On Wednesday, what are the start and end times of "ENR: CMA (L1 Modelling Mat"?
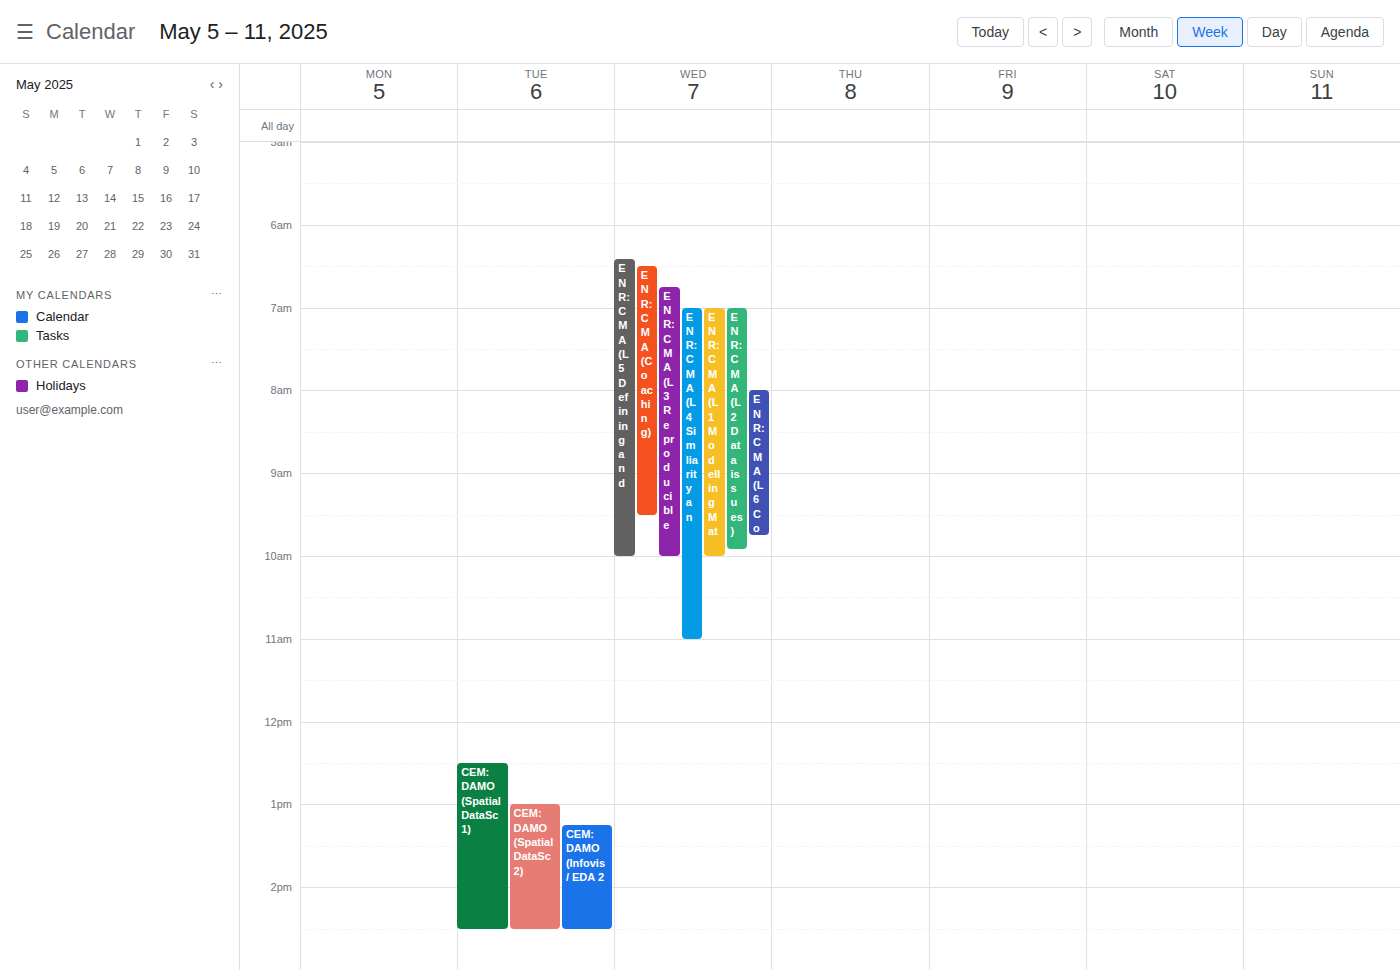
7:00 AM to 10:00 AM